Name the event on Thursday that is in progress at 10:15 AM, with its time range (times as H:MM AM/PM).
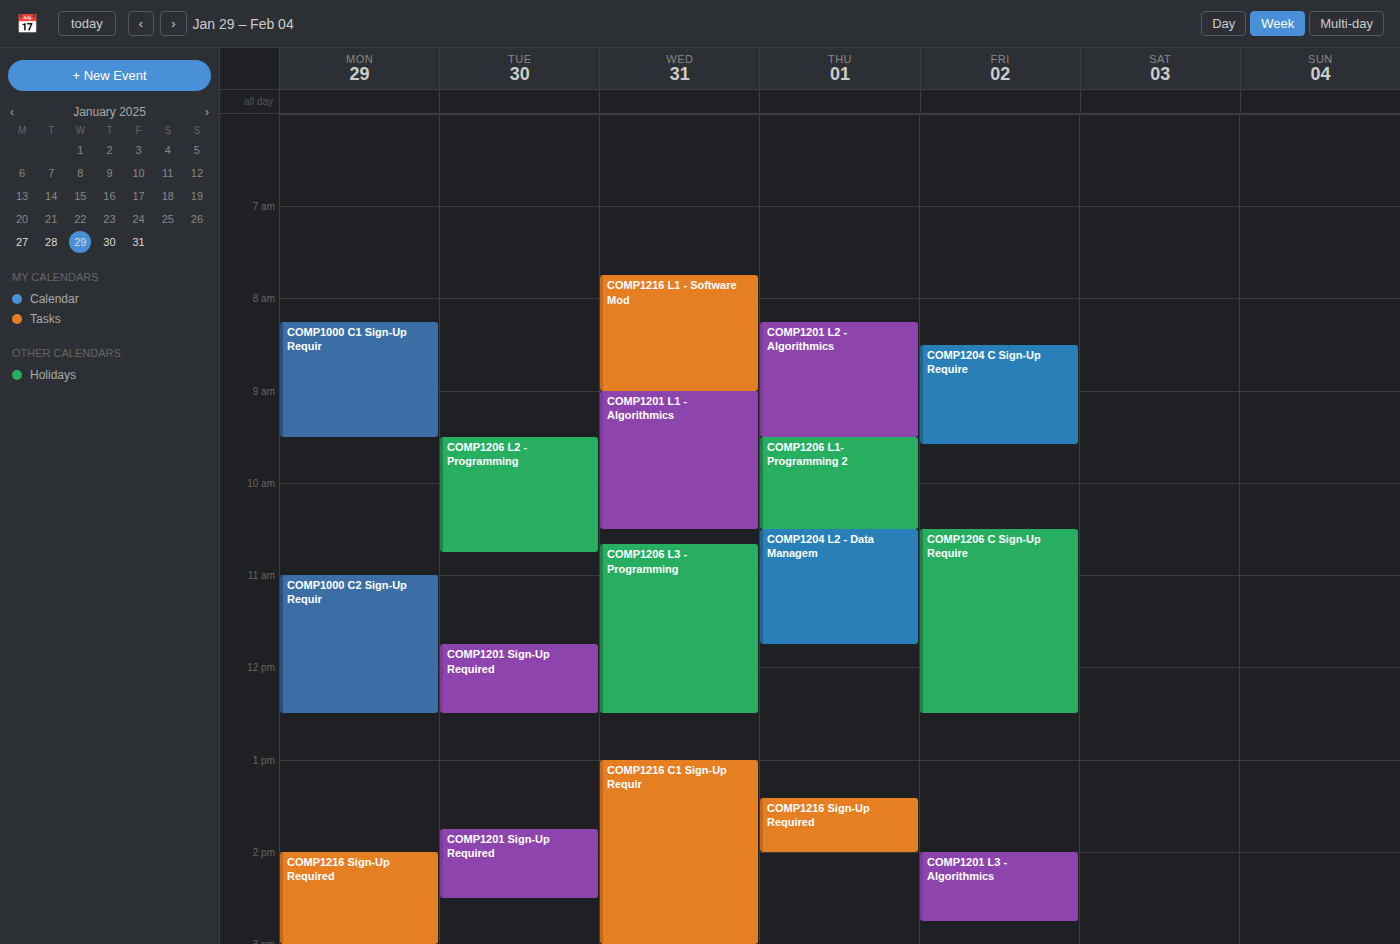
"COMP1206 L1- Programming 2", 9:30 AM to 10:30 AM